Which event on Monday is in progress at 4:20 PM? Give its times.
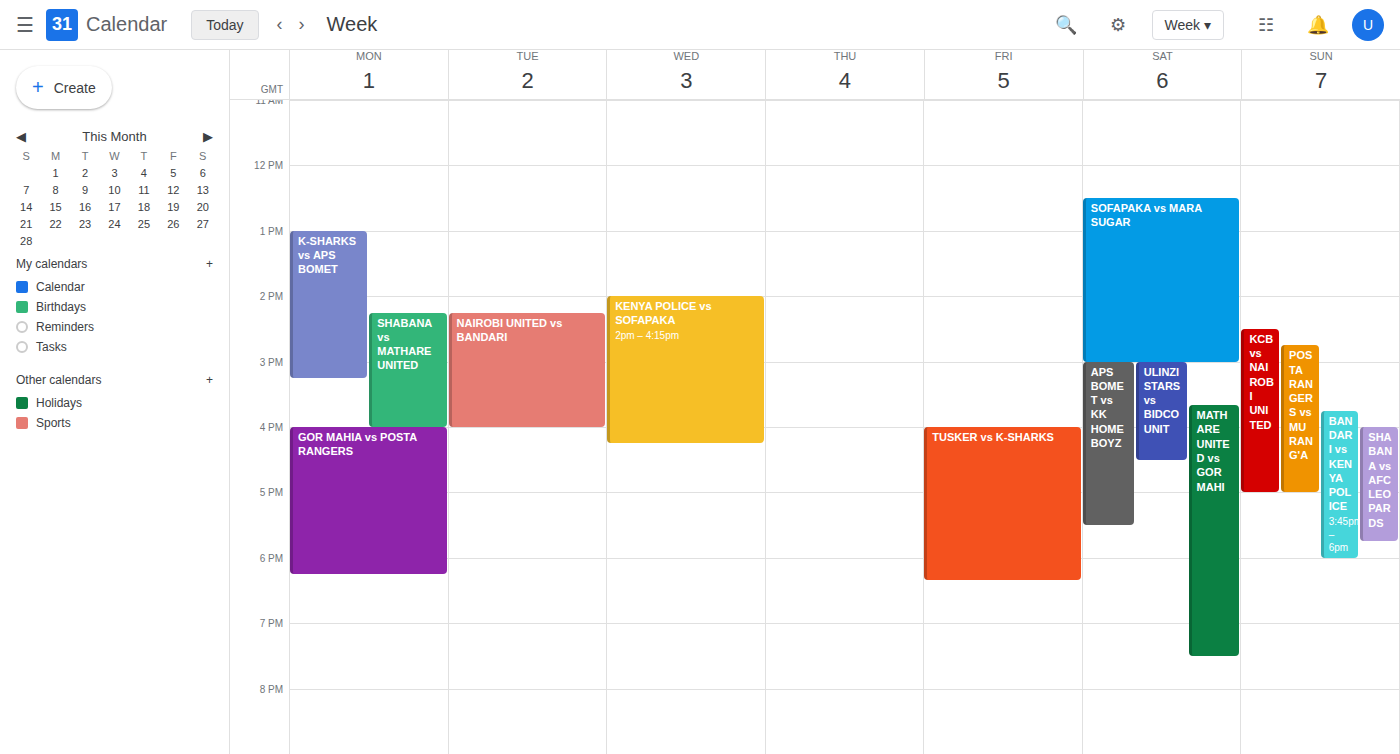
"GOR MAHIA vs POSTA RANGERS", 4:00 PM to 6:15 PM